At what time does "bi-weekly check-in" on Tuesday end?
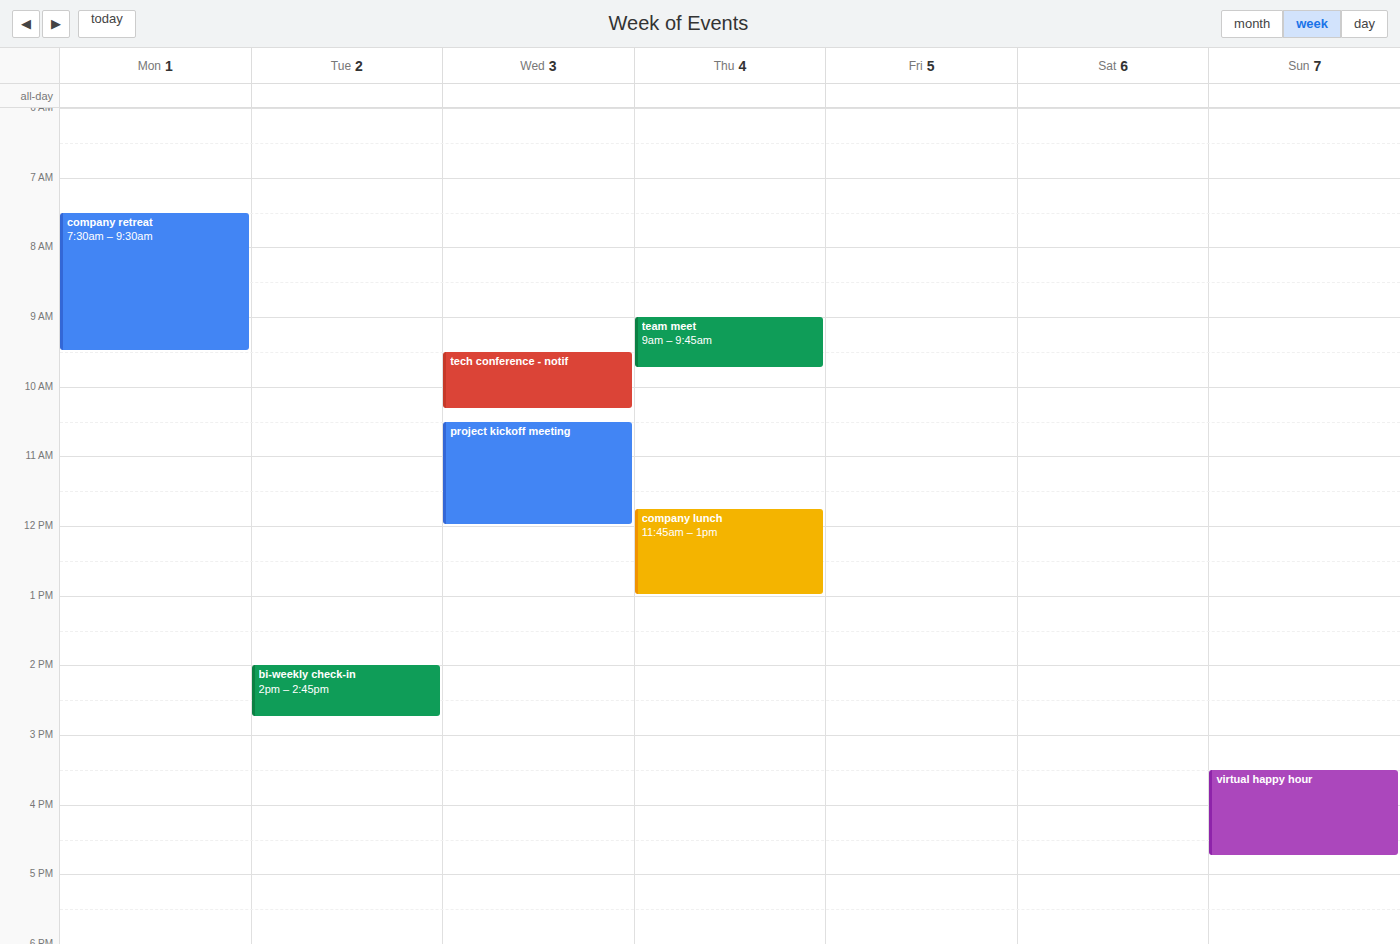
2:45 PM